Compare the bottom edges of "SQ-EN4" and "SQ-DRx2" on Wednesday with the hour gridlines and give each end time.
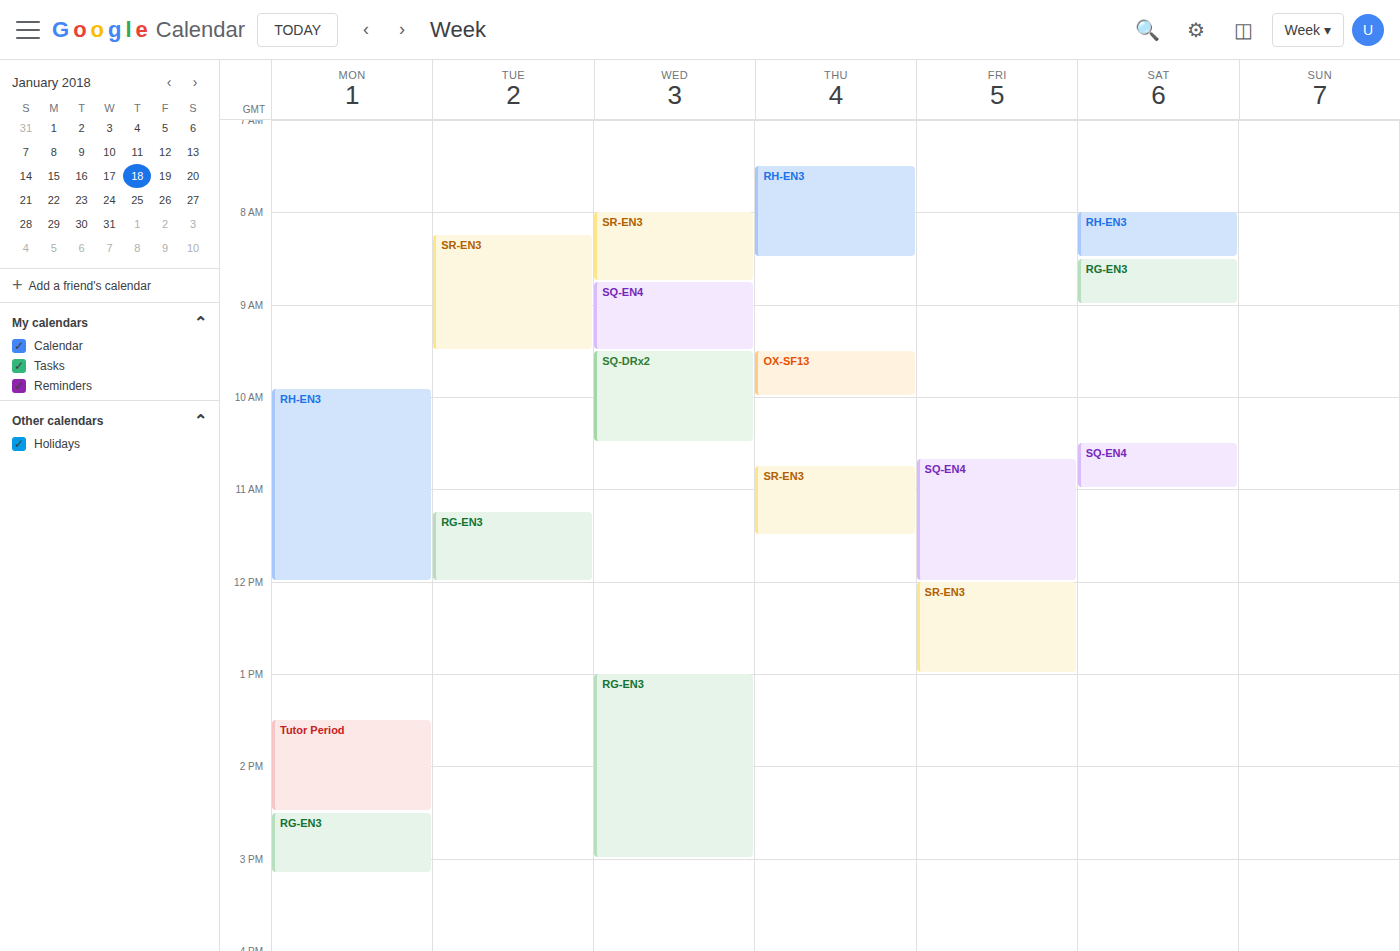
"SQ-EN4": 9:30 AM, halfway between the 9 AM and 10 AM lines. "SQ-DRx2": 10:30 AM, halfway between the 10 AM and 11 AM lines.